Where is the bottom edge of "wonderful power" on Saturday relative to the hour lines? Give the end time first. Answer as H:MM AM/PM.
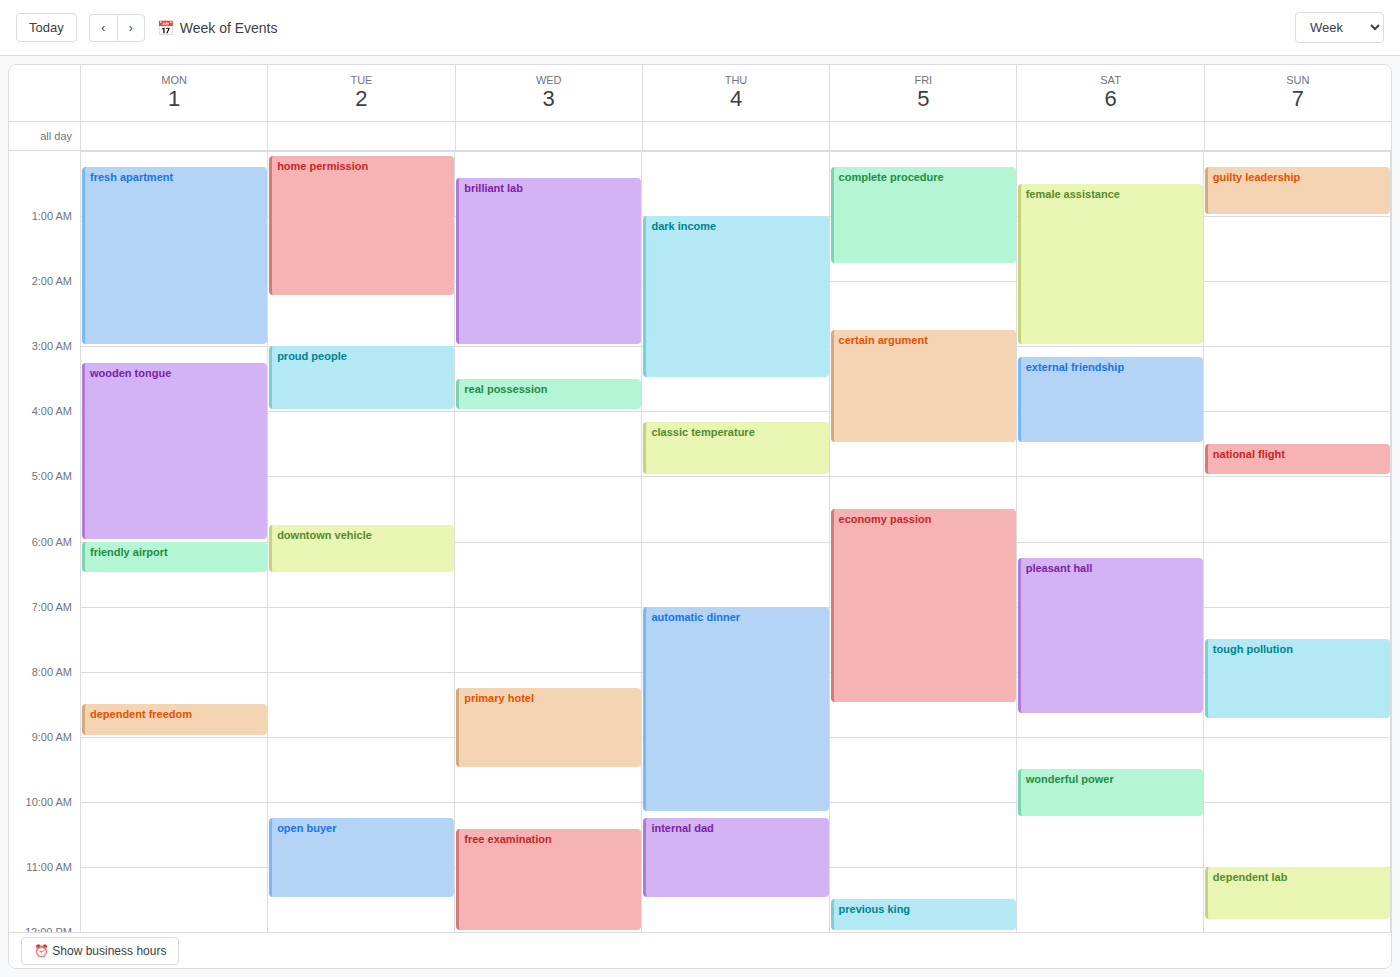
10:15 AM -- neither: a quarter of the way from the 10 AM line to the 11 AM line.